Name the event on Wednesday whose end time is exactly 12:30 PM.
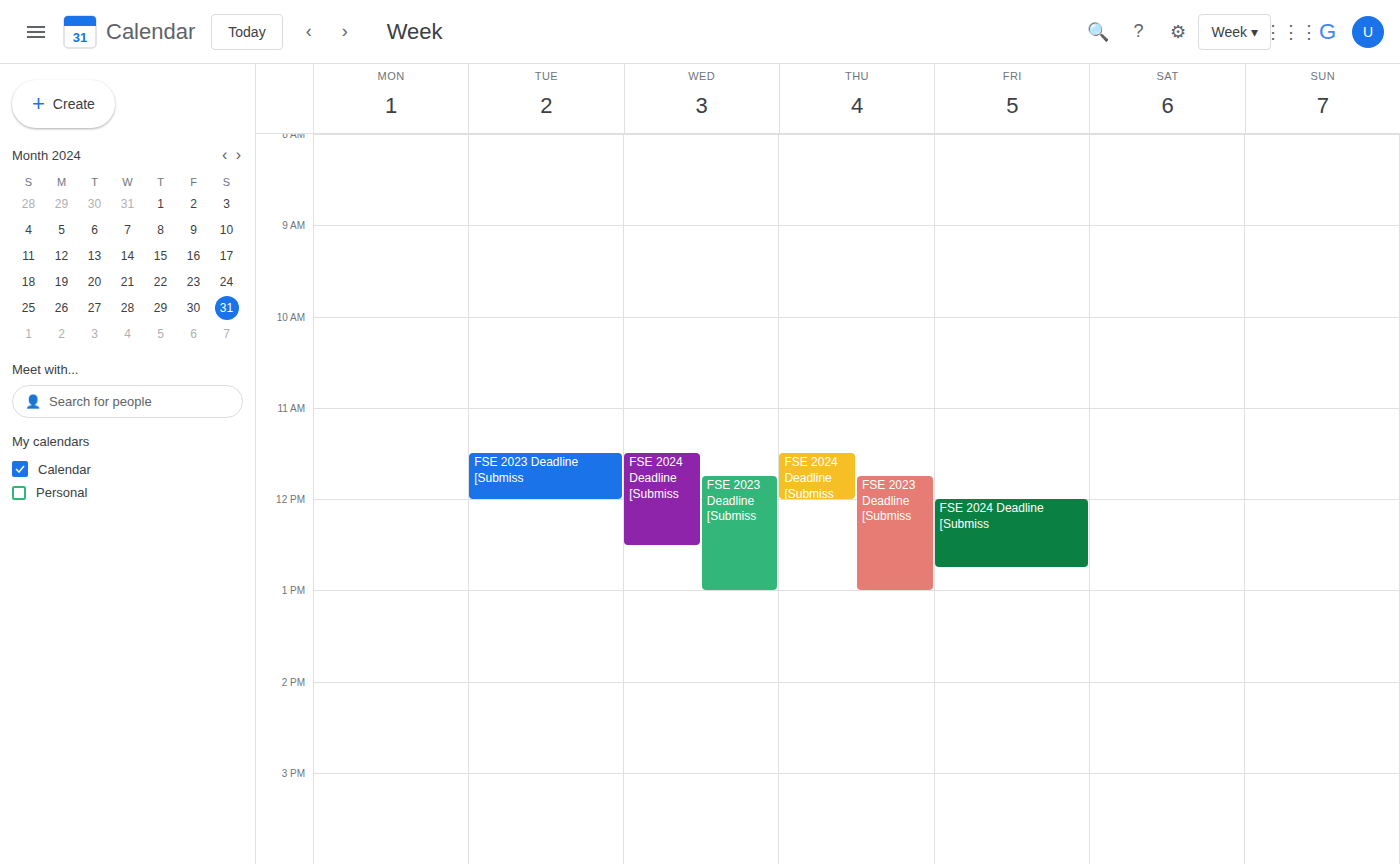
"FSE 2024 Deadline [Submiss"